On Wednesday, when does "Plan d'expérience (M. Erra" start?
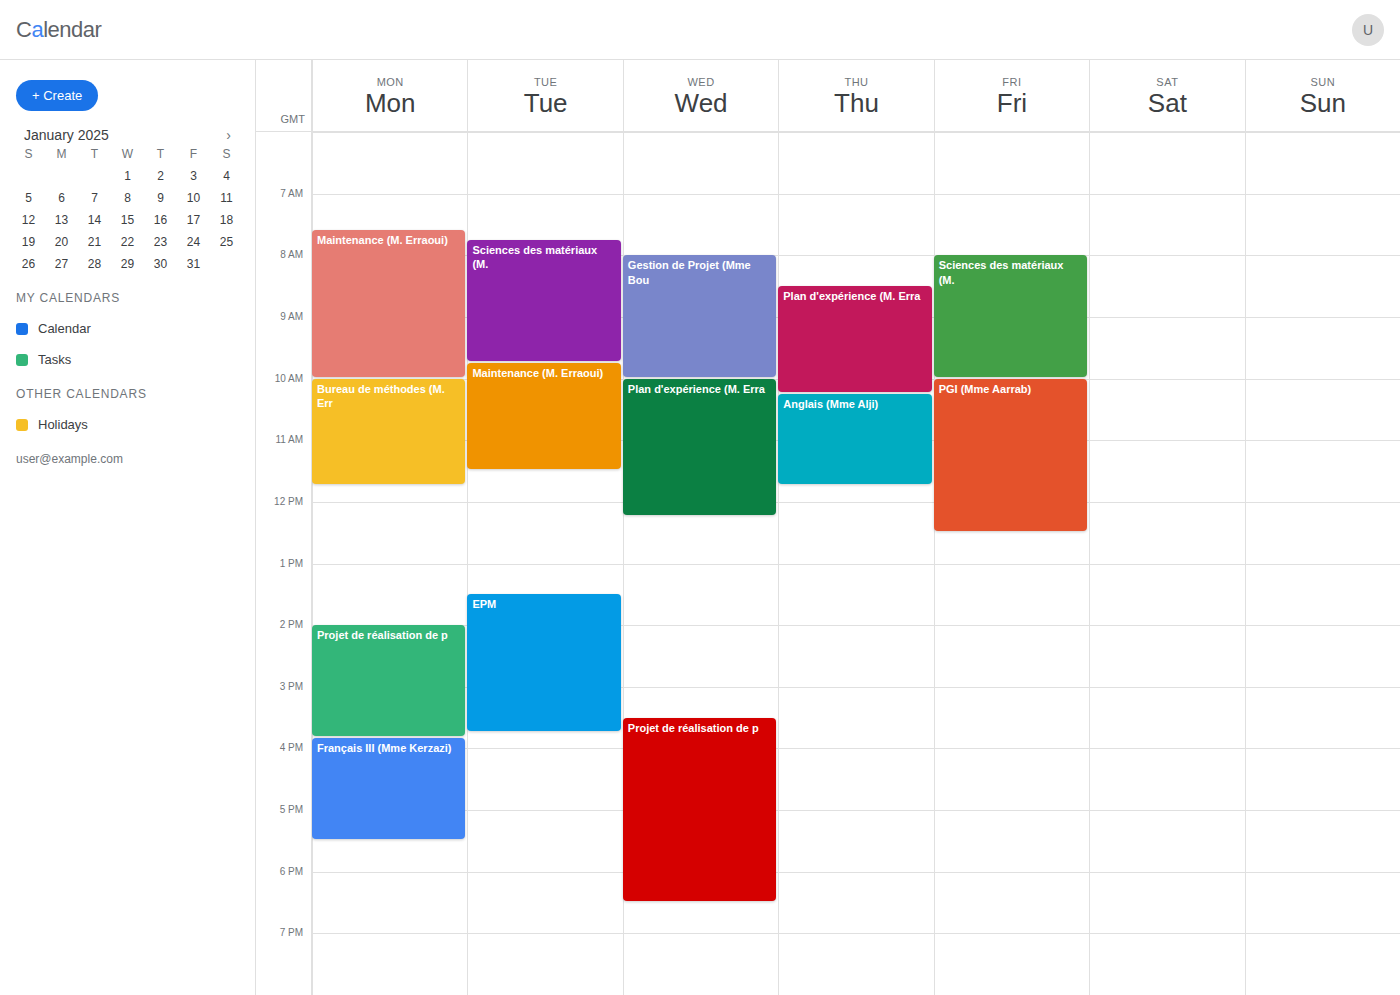
10:00 AM